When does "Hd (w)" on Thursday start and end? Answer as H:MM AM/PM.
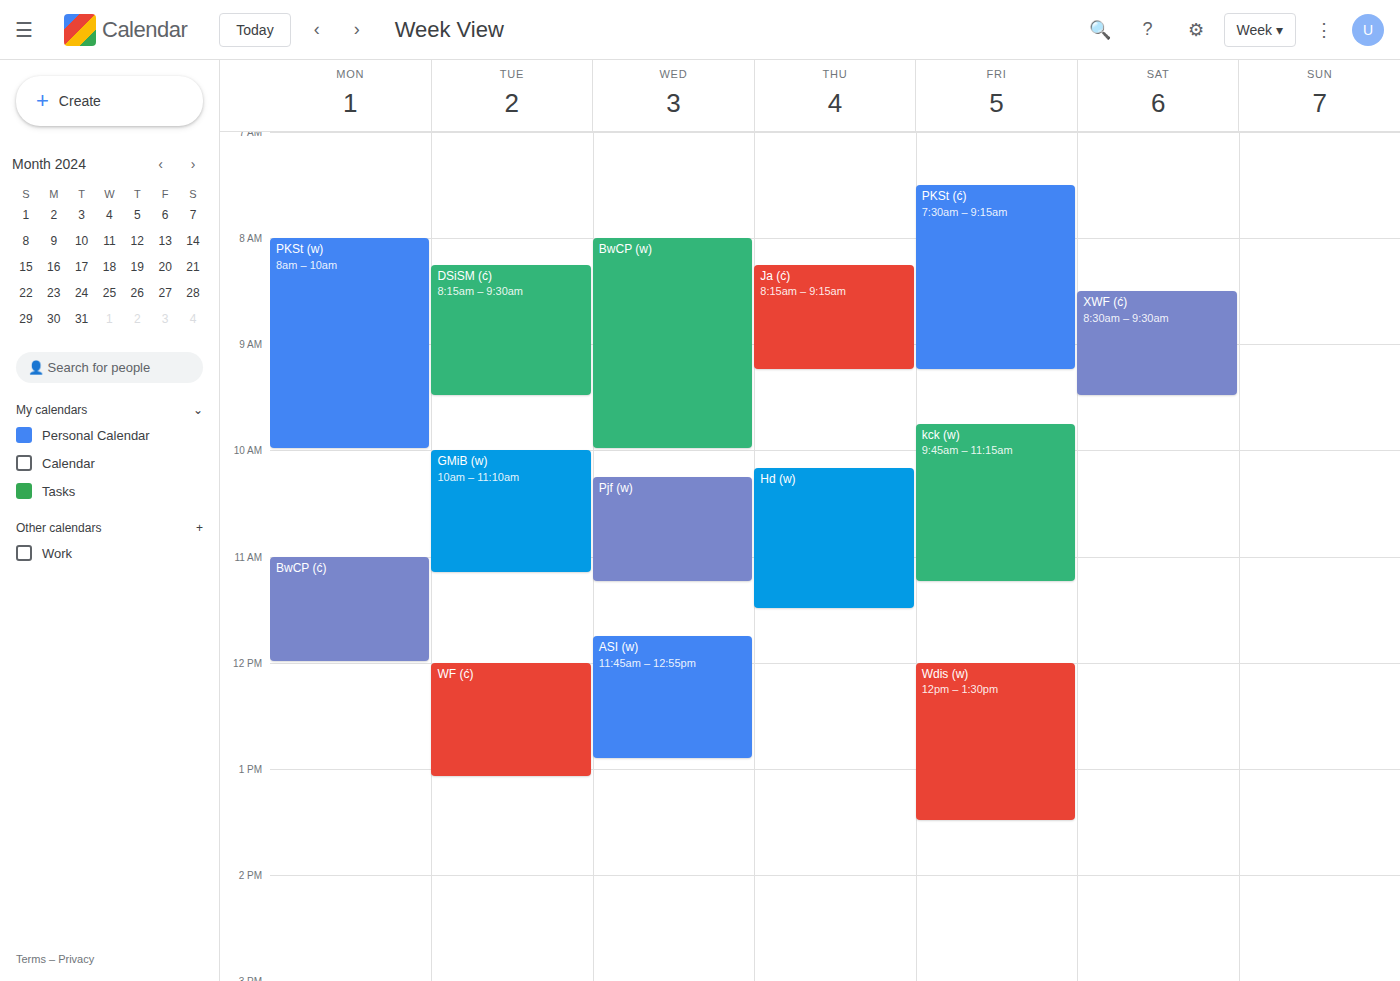
10:10 AM to 11:30 AM